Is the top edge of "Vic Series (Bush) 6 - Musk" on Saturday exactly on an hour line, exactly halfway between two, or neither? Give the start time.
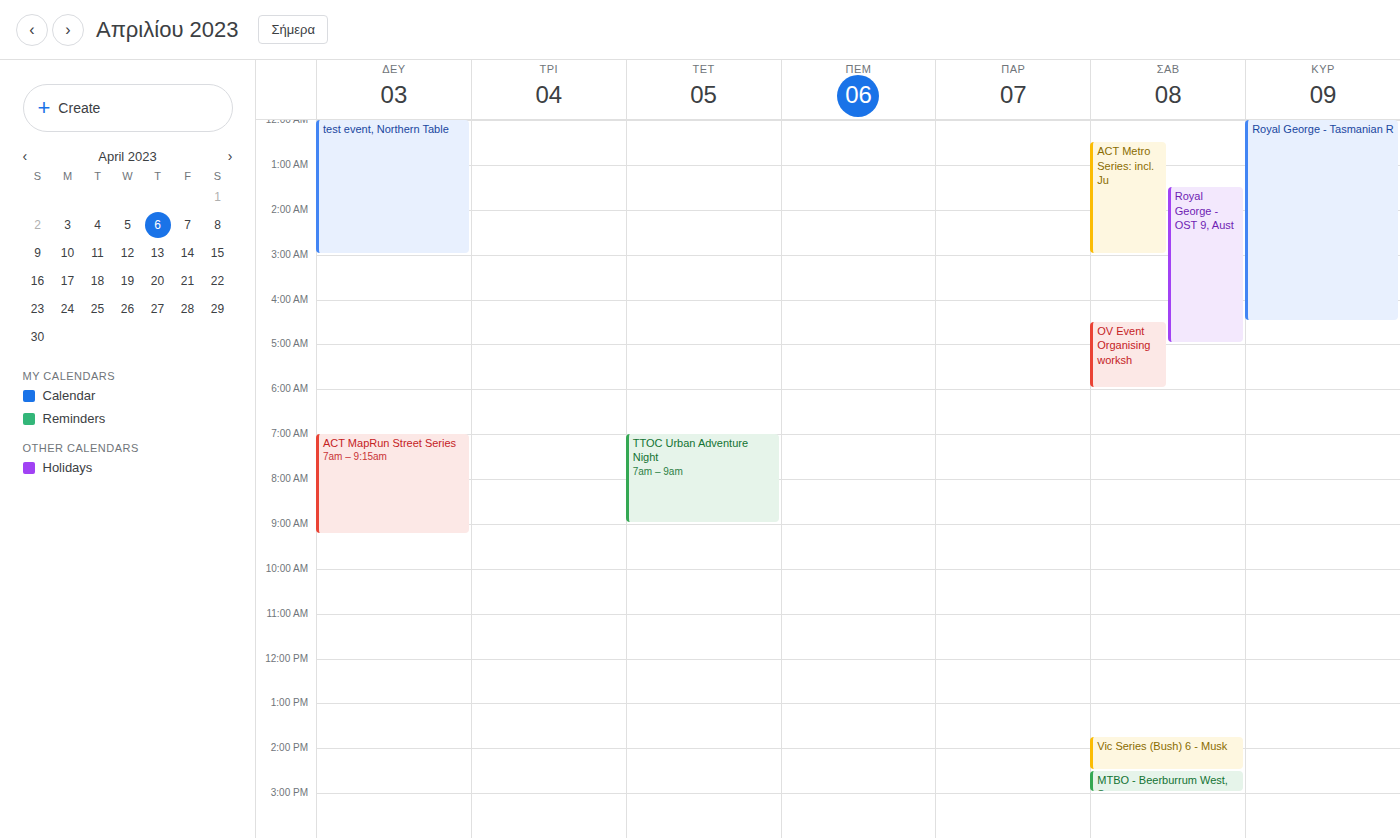
1:45 PM -- neither: three quarters of the way from the 1 PM line to the 2 PM line.